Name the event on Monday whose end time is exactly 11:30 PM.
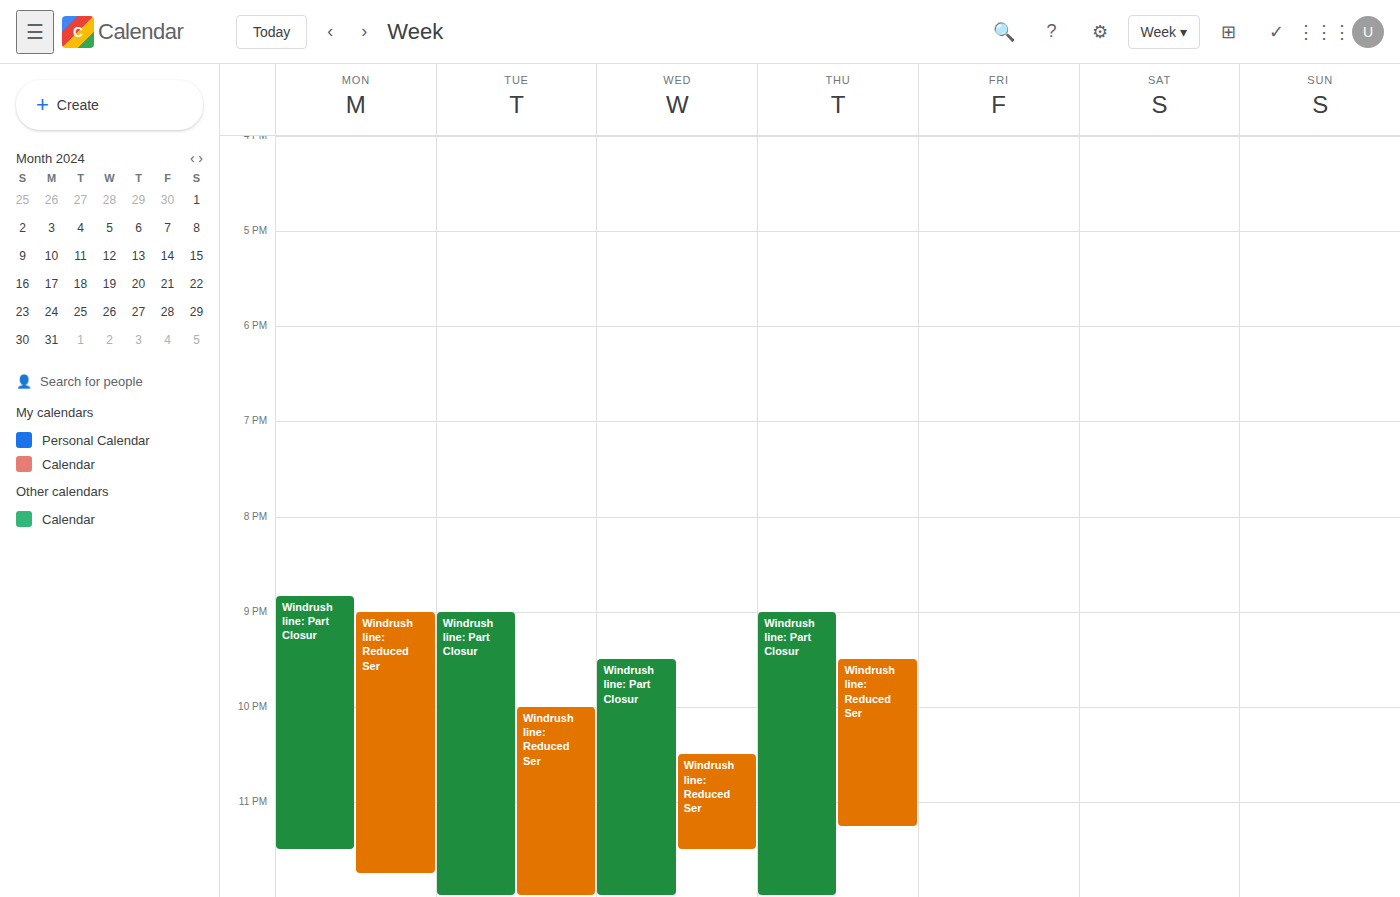
"Windrush line: Part Closur"